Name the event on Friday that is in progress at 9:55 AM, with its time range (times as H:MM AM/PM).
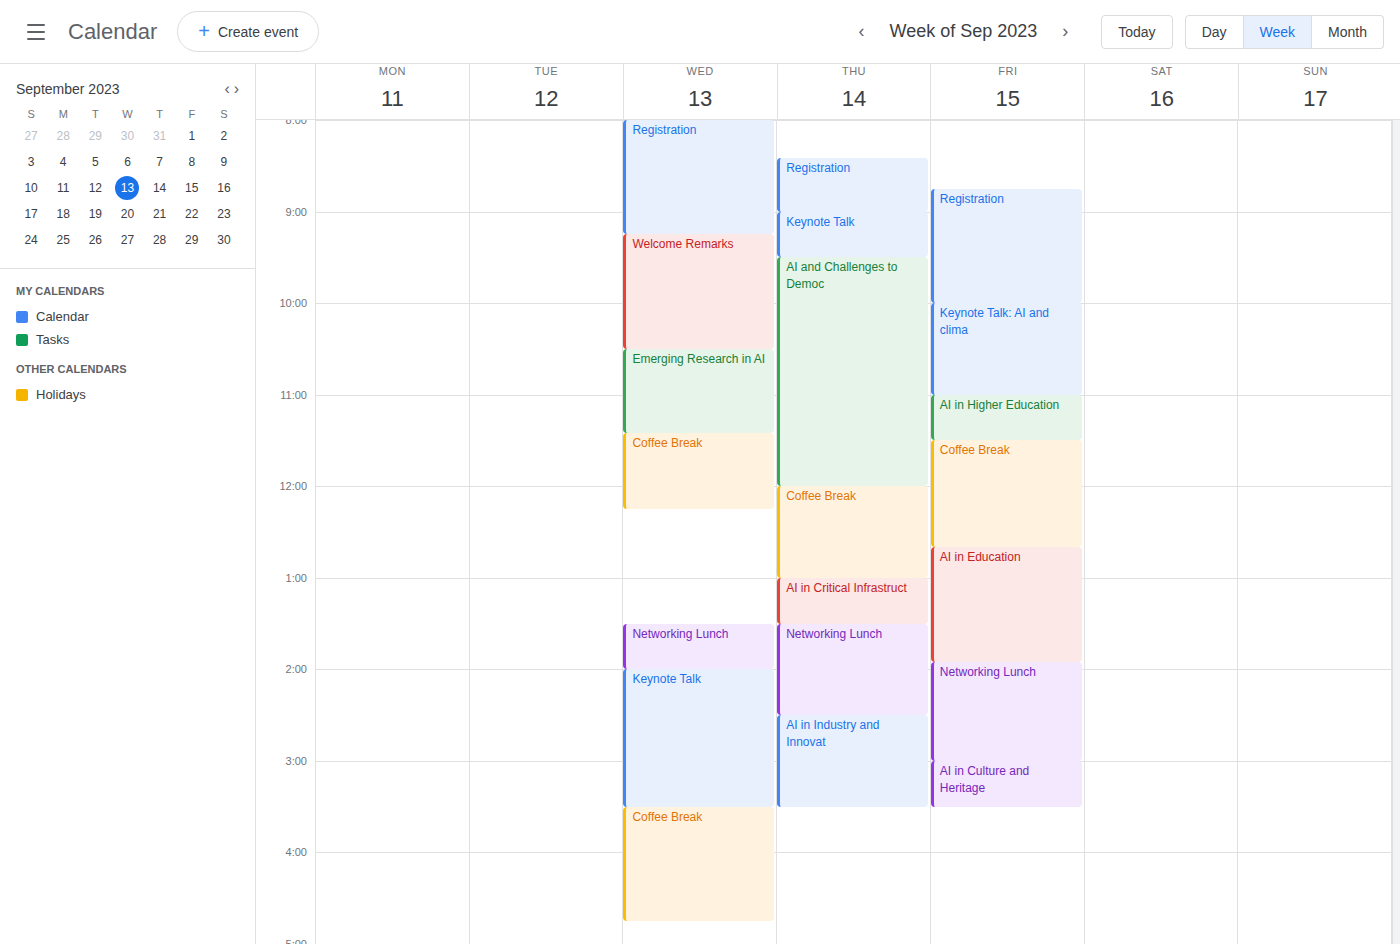
"Registration", 8:45 AM to 10:00 AM